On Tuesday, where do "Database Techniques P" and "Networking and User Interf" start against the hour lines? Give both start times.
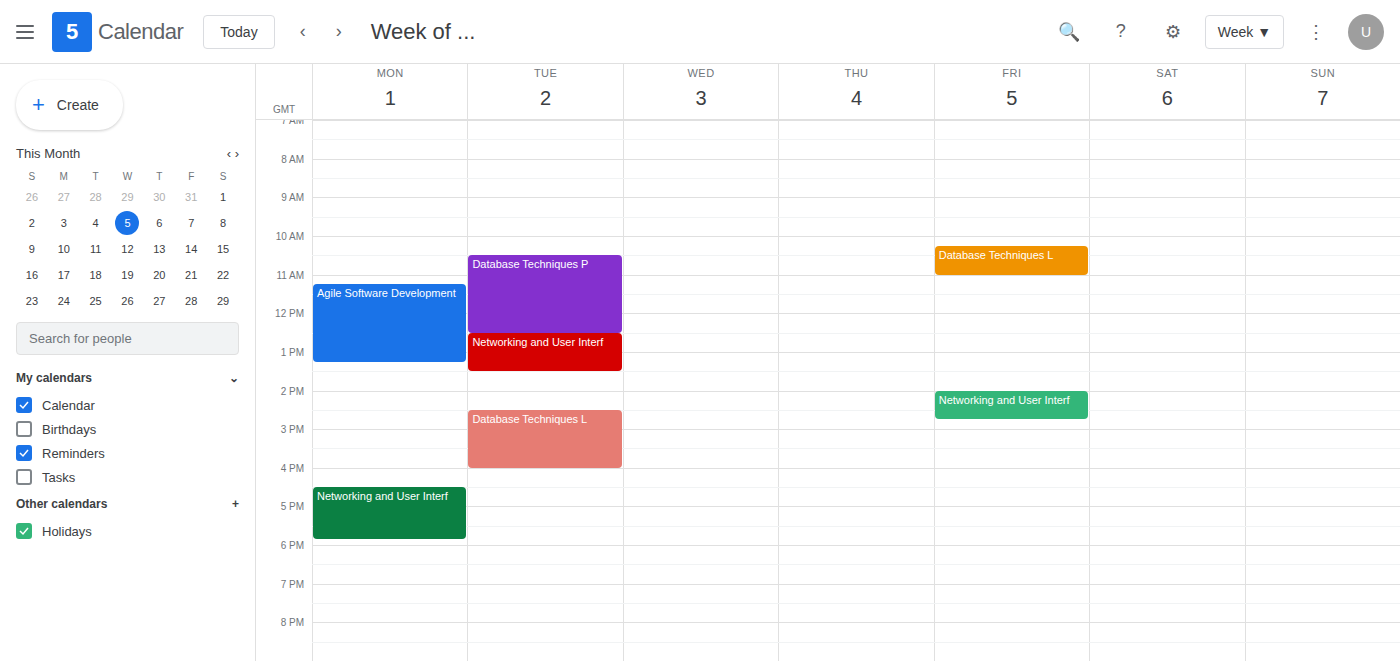
"Database Techniques P": 10:30, halfway between the 10:00 and 11:00 lines. "Networking and User Interf": 12:30, halfway between the 12:00 and 13:00 lines.